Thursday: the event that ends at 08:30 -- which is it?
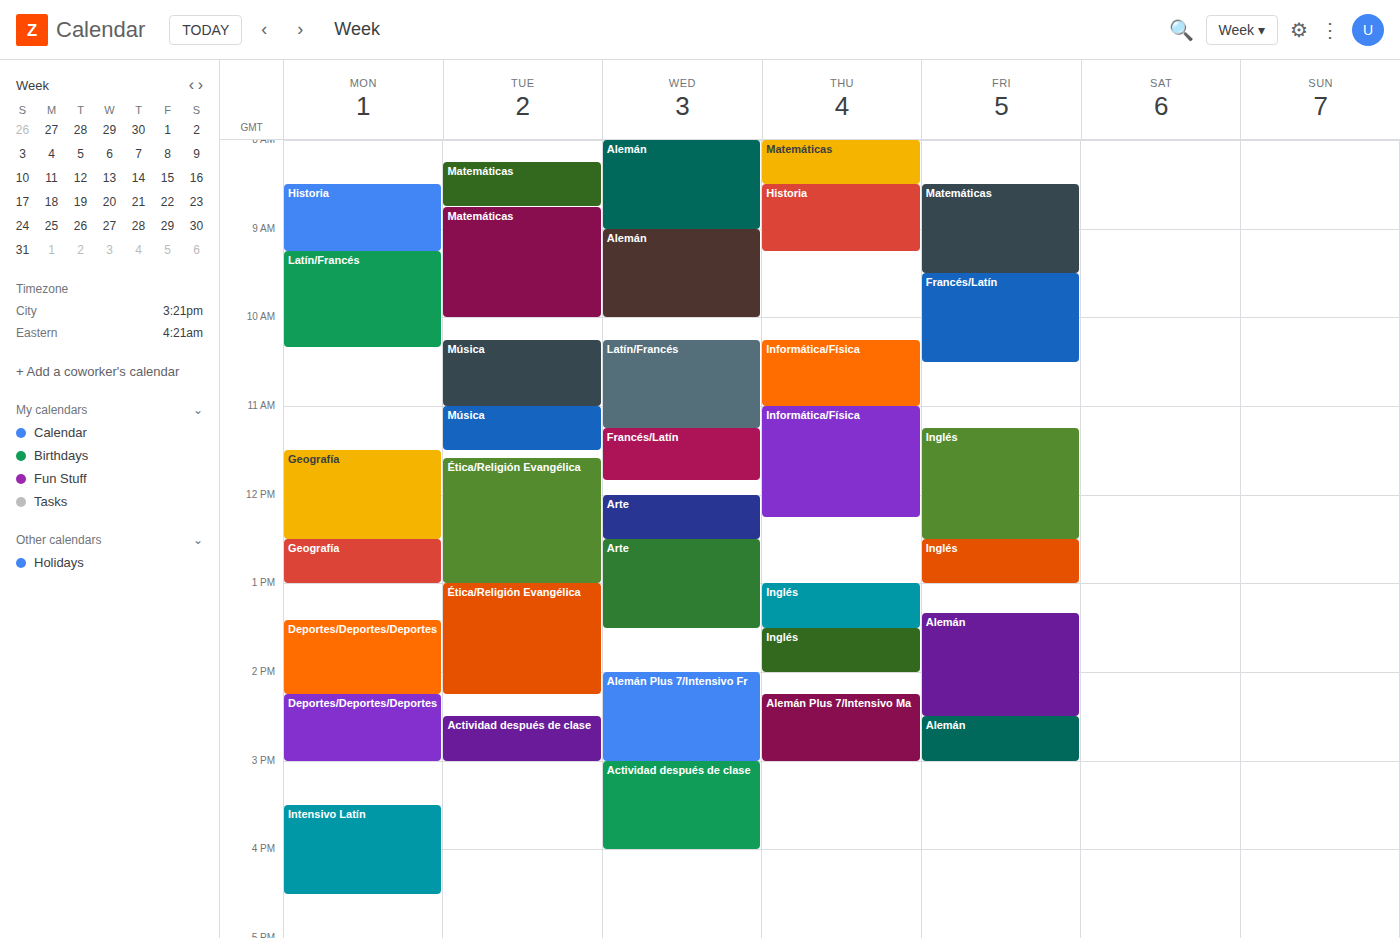
"Matemáticas"